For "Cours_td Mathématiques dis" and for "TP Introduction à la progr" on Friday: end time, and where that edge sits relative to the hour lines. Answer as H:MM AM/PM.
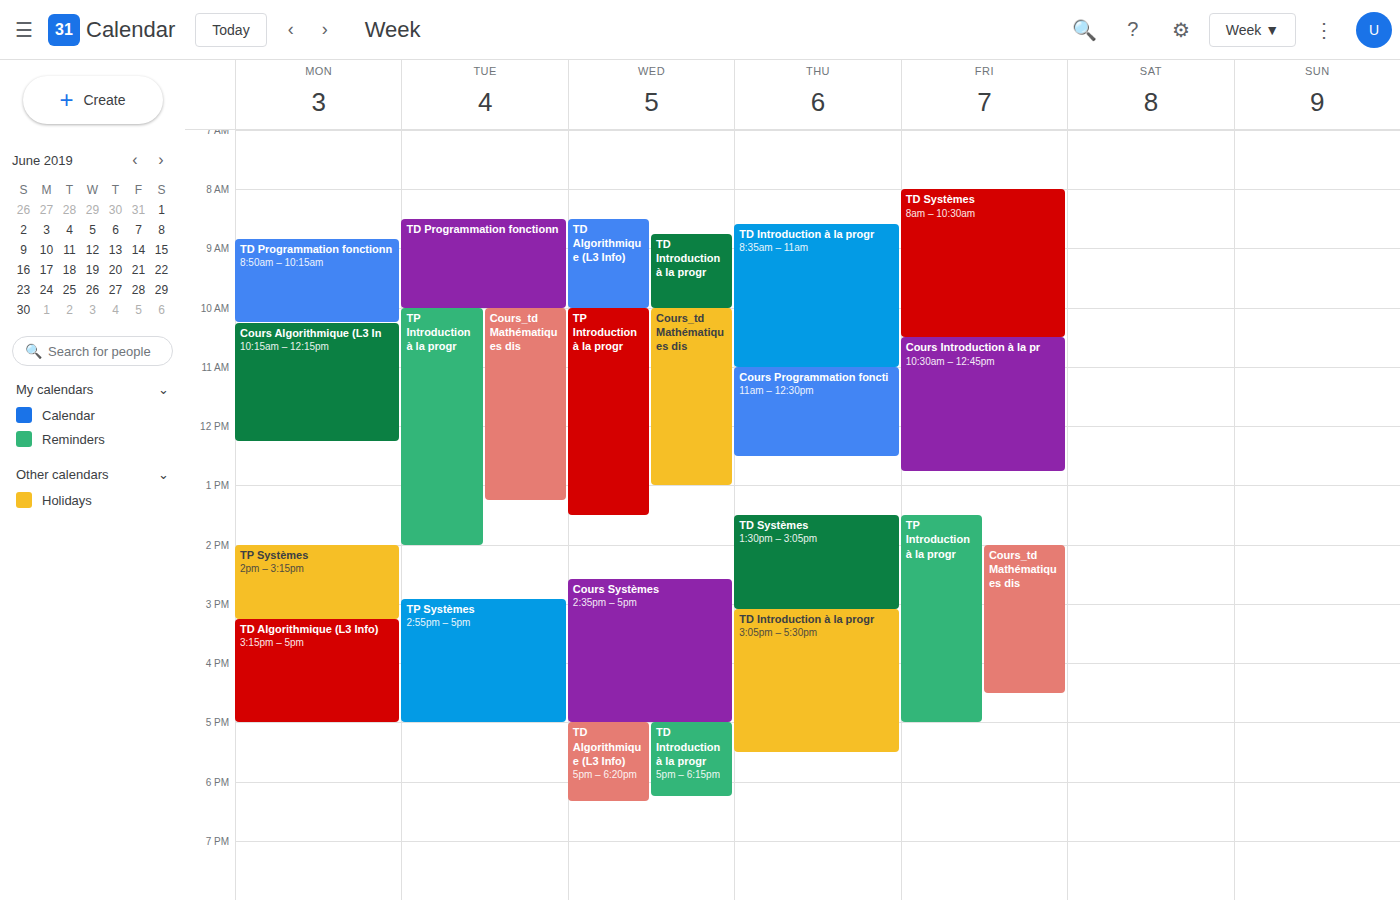
"Cours_td Mathématiques dis": 4:30 PM, halfway between the 4 PM and 5 PM lines. "TP Introduction à la progr": 5:00 PM, exactly on the 5 PM line.